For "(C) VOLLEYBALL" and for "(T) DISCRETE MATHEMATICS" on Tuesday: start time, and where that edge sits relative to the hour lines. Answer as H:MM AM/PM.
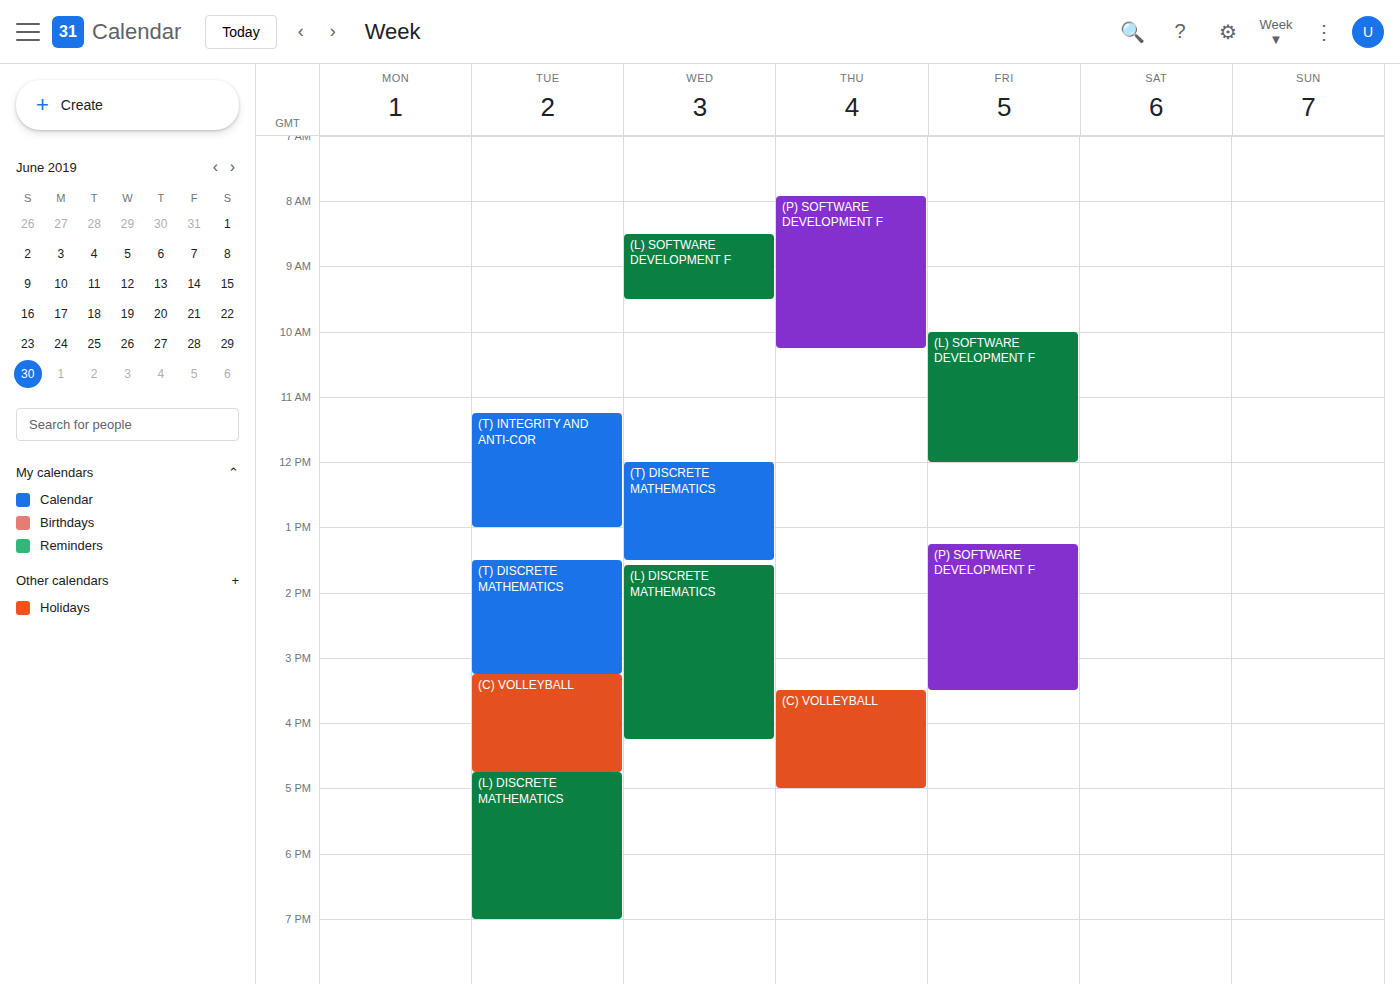
"(C) VOLLEYBALL": 3:15 PM, neither: a quarter of the way from the 3 PM line to the 4 PM line. "(T) DISCRETE MATHEMATICS": 1:30 PM, halfway between the 1 PM and 2 PM lines.